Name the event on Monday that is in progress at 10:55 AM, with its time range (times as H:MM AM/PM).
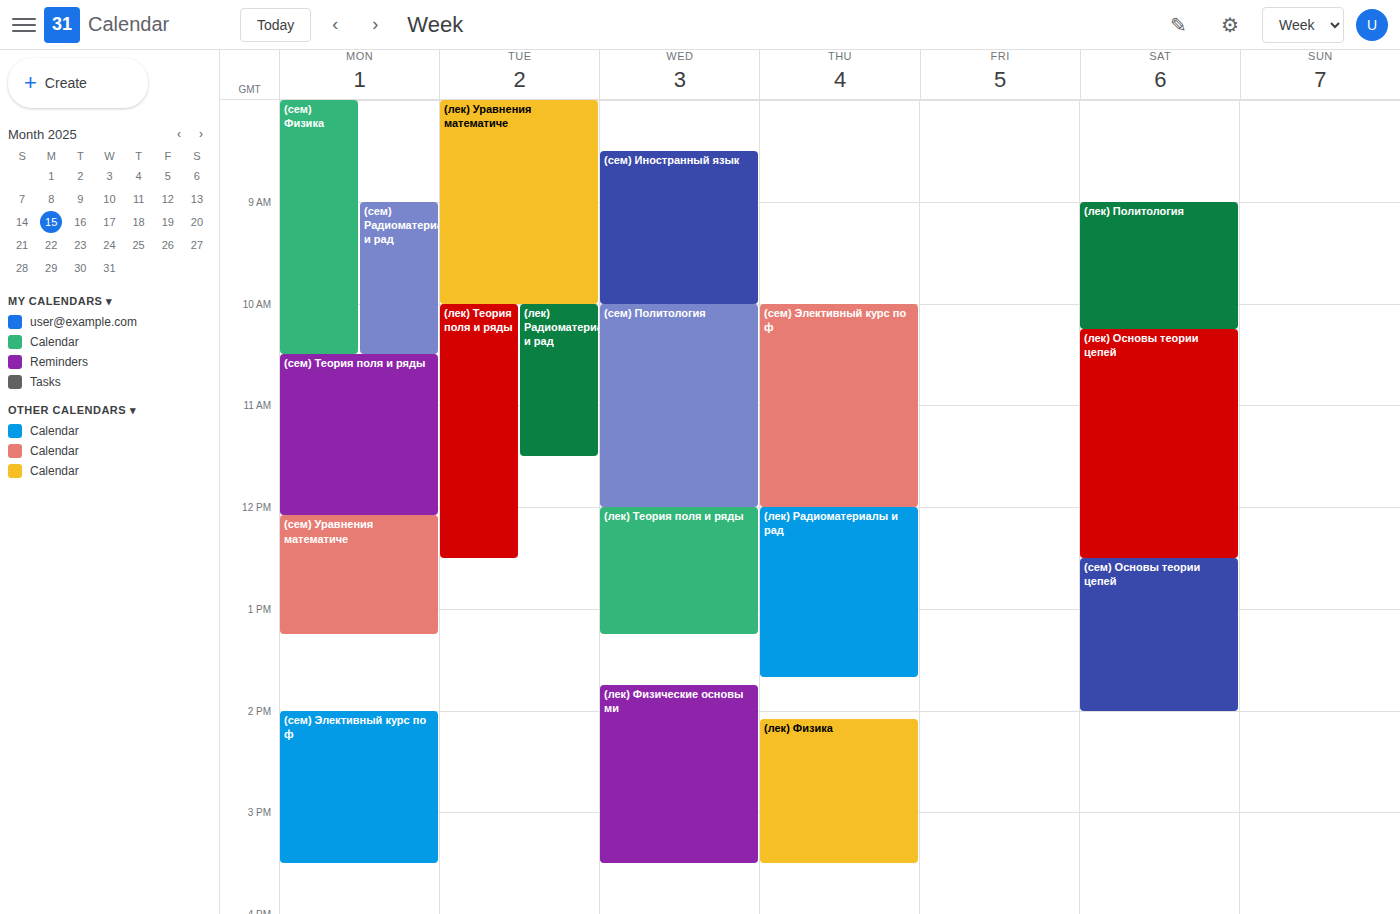
"(сем) Теория поля и ряды", 10:30 AM to 12:05 PM